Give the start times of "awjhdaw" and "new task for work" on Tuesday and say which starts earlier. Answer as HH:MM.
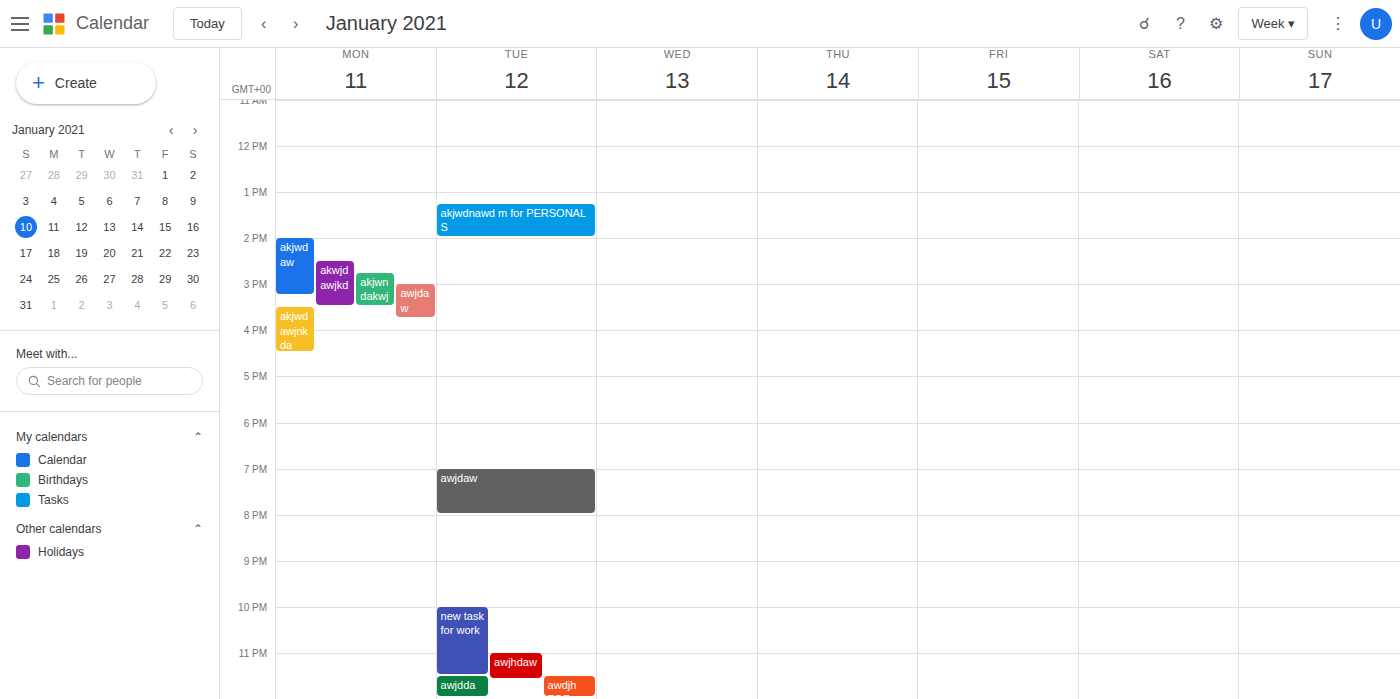
"new task for work" 22:00; "awjhdaw" 23:00.